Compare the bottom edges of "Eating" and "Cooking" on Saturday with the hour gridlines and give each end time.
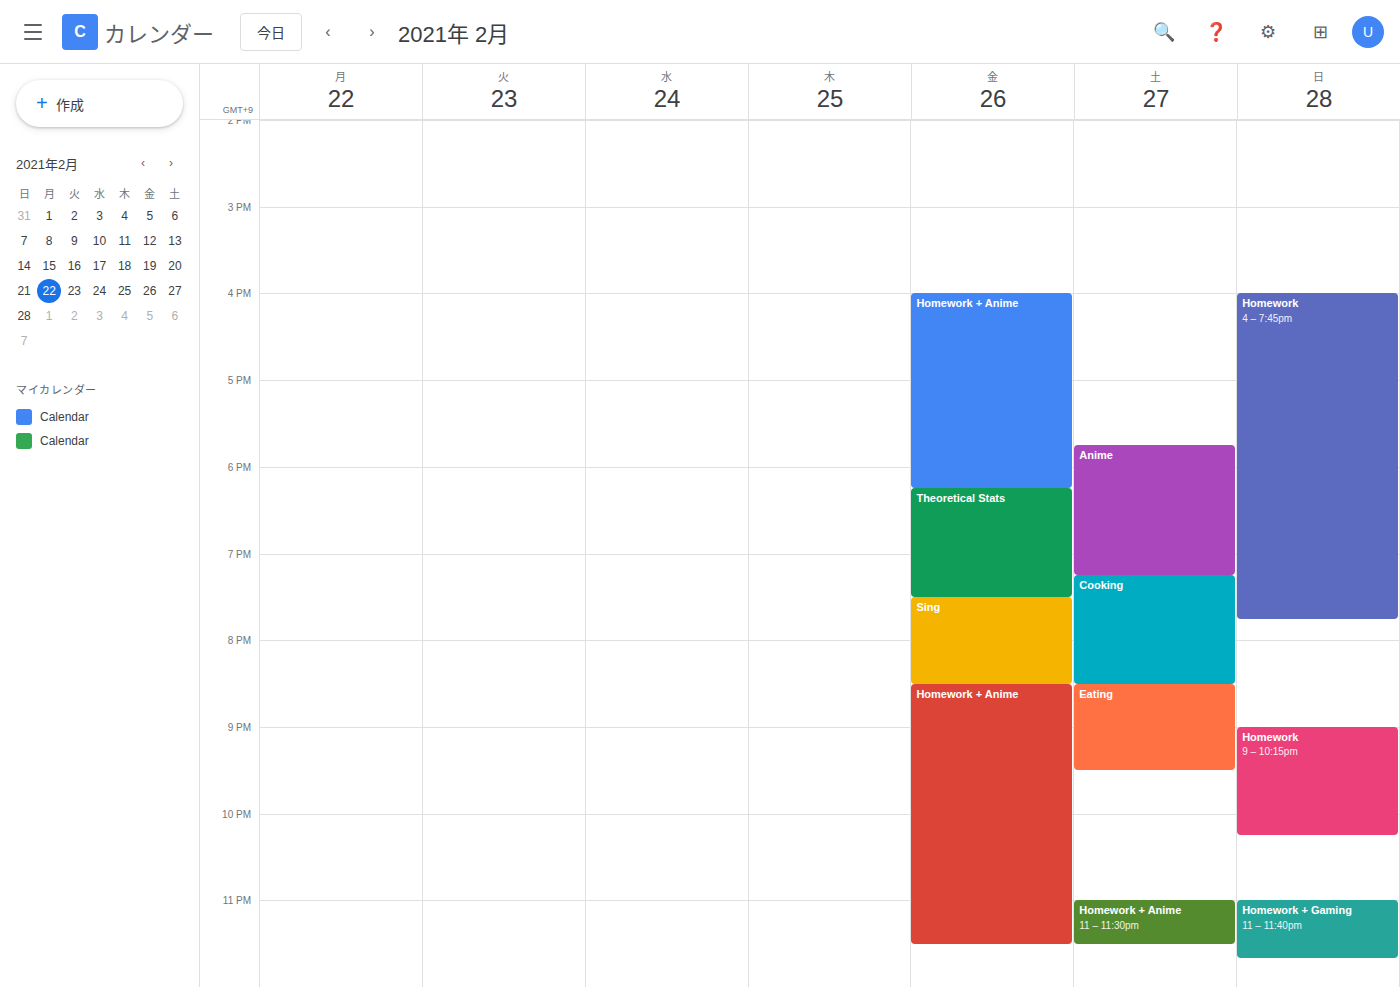
"Eating": 9:30 PM, halfway between the 9 PM and 10 PM lines. "Cooking": 8:30 PM, halfway between the 8 PM and 9 PM lines.